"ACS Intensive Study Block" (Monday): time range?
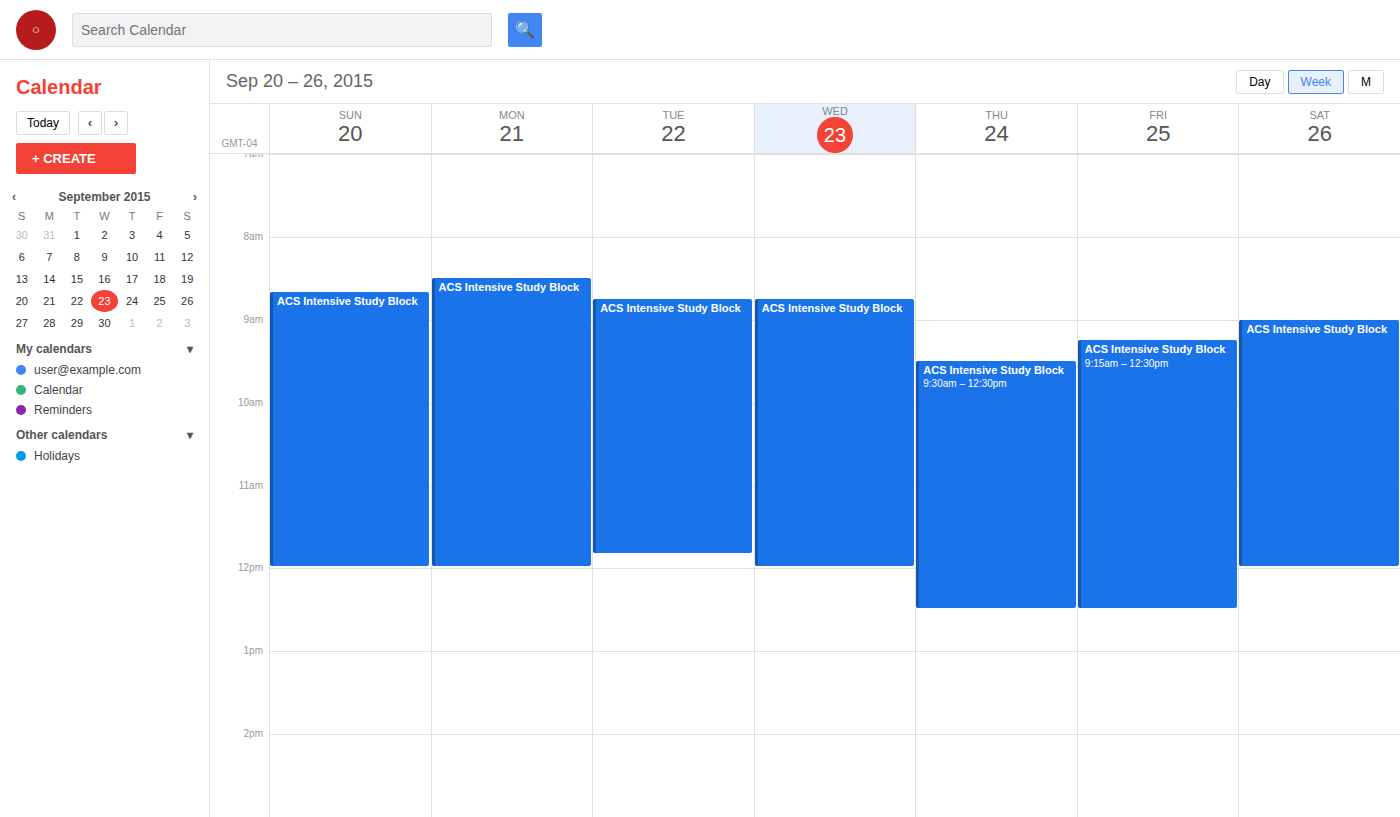
8:30 AM to 12:00 PM